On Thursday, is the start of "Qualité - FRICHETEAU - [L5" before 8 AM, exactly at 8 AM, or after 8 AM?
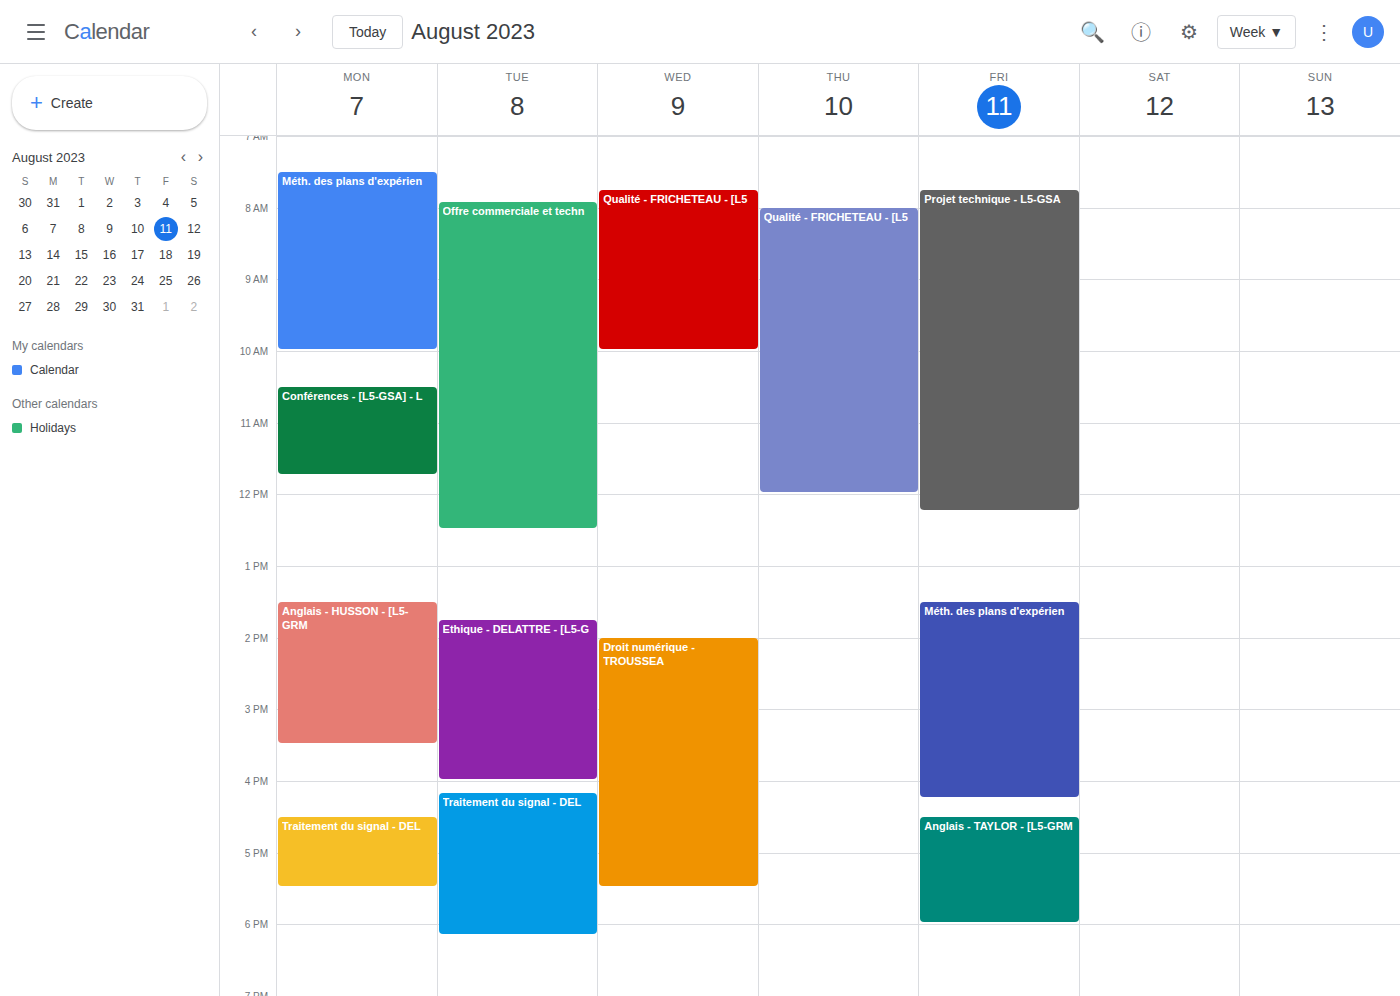
8:00 AM -- exactly at 8 AM, on the 8 AM line.